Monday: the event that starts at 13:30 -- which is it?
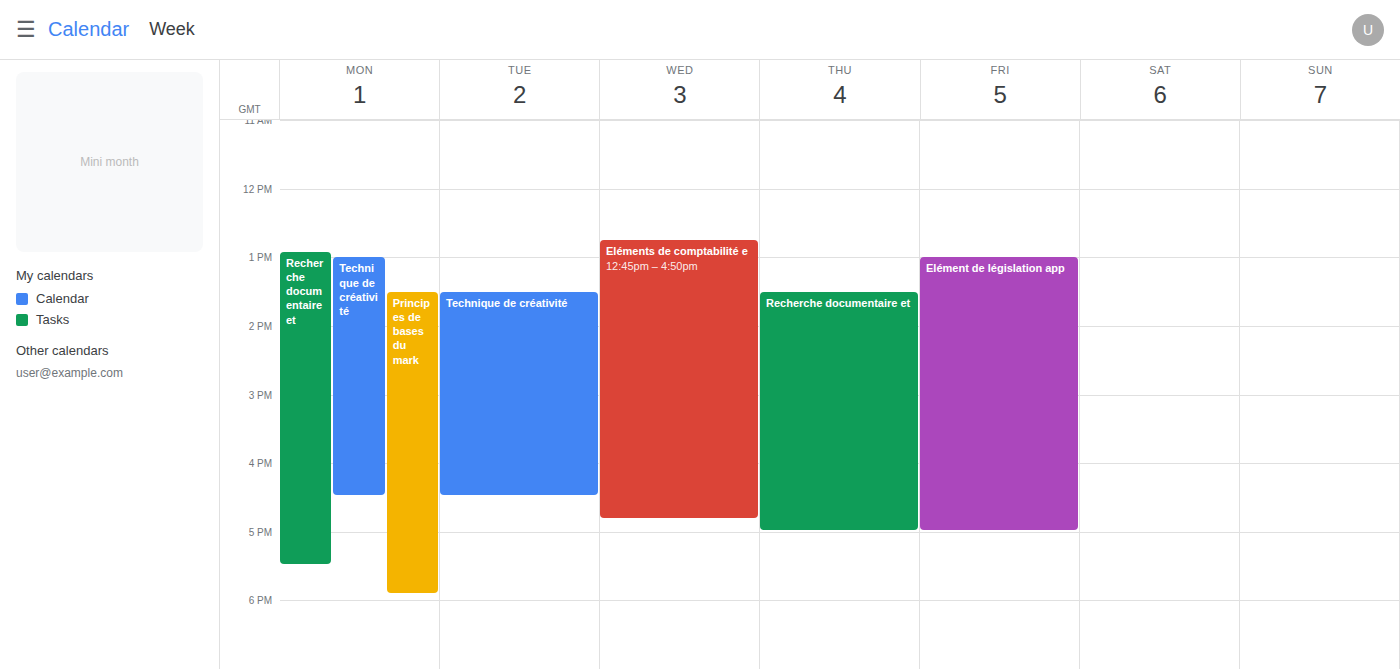
"Principes de bases du mark"